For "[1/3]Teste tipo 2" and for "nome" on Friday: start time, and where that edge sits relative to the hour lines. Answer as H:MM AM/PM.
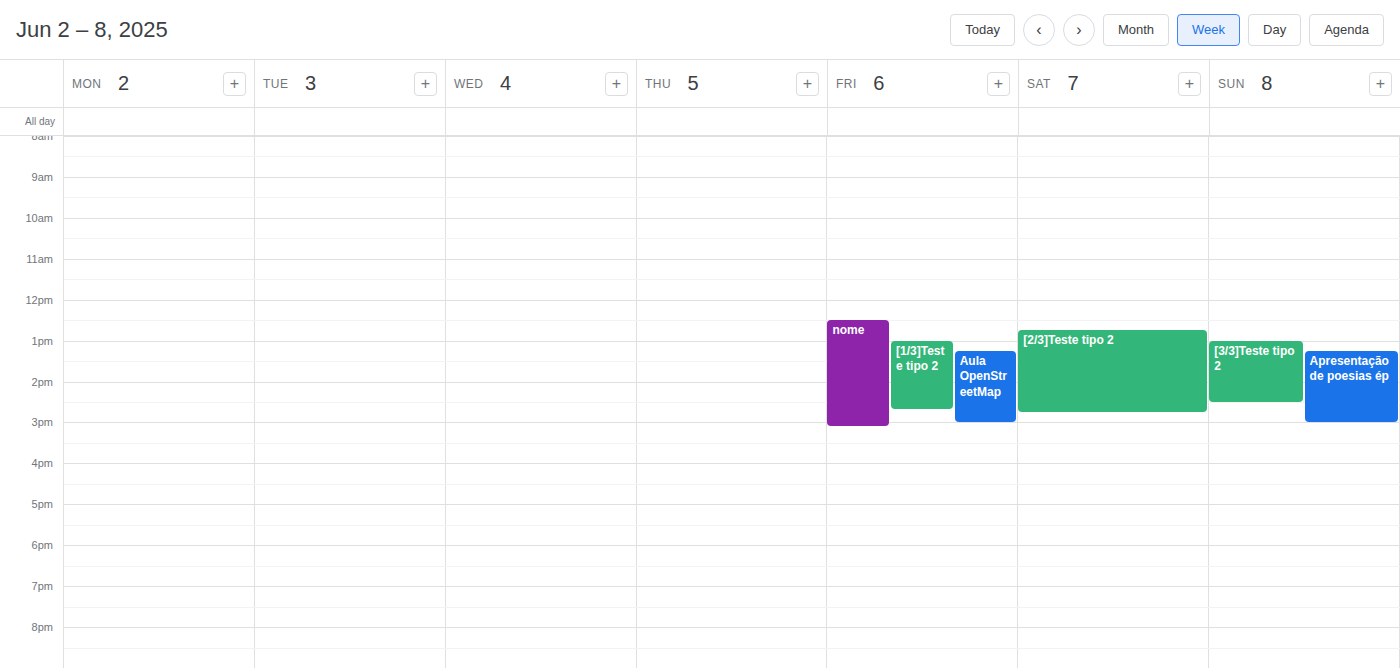
"[1/3]Teste tipo 2": 1:00 PM, exactly on the 1 PM line. "nome": 12:30 PM, halfway between the 12 PM and 1 PM lines.